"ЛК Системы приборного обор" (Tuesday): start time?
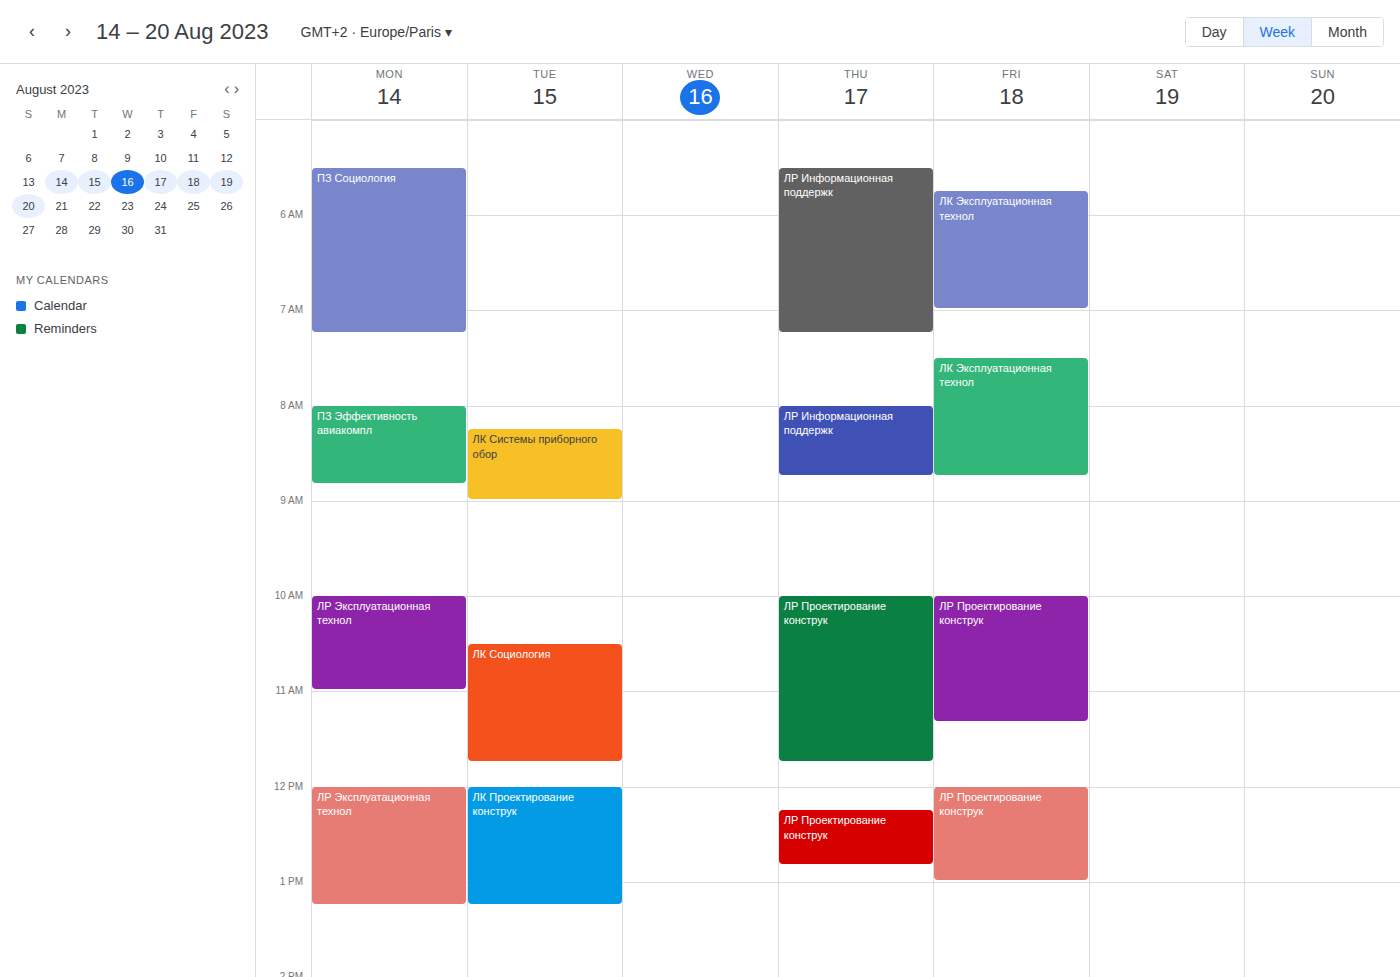
8:15 AM